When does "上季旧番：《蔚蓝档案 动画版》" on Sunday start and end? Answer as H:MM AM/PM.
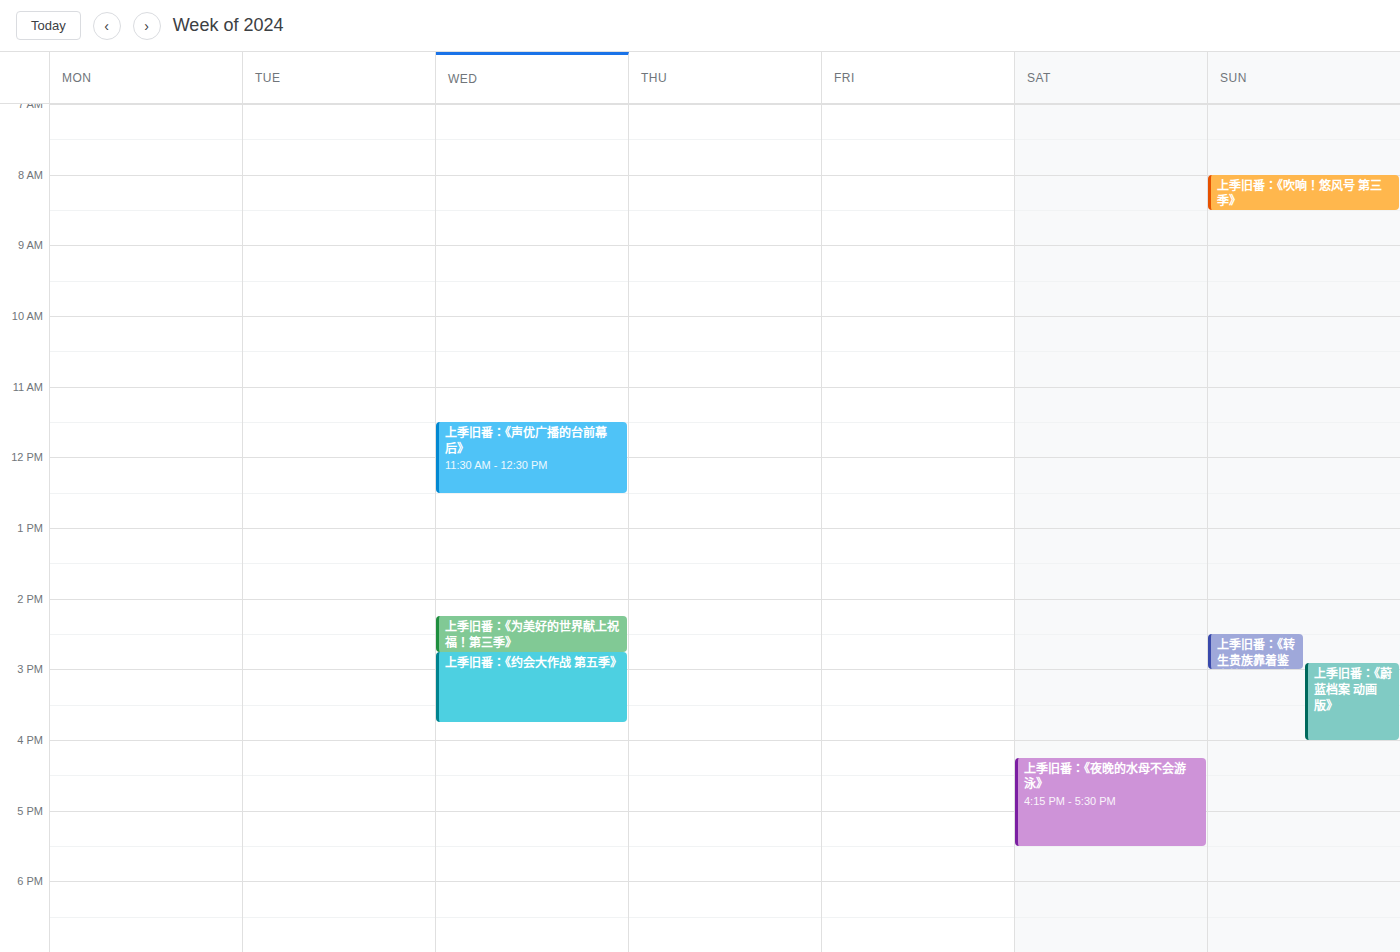
2:55 PM to 4:00 PM